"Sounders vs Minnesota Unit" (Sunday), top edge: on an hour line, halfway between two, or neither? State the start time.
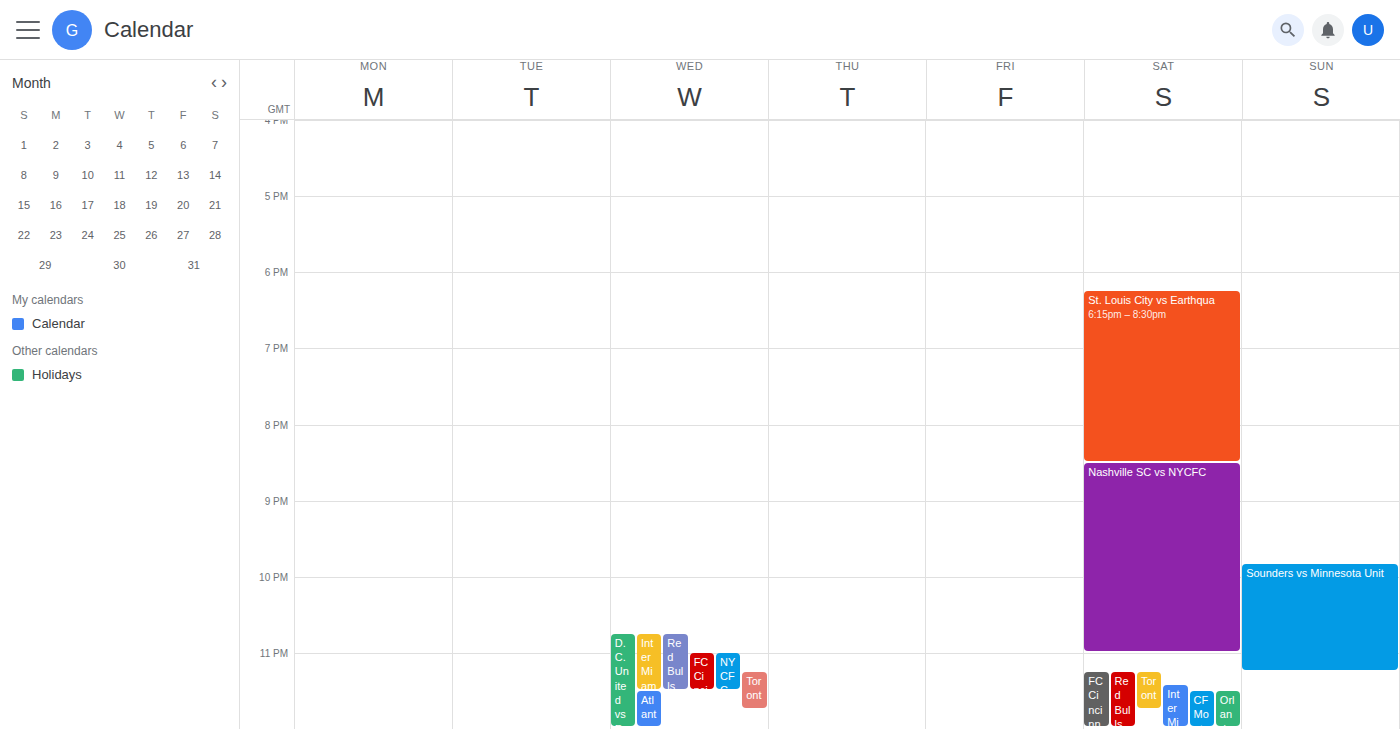
21:50 -- neither: 50 minutes below the 21:00 line and 10 minutes above the 22:00 line.